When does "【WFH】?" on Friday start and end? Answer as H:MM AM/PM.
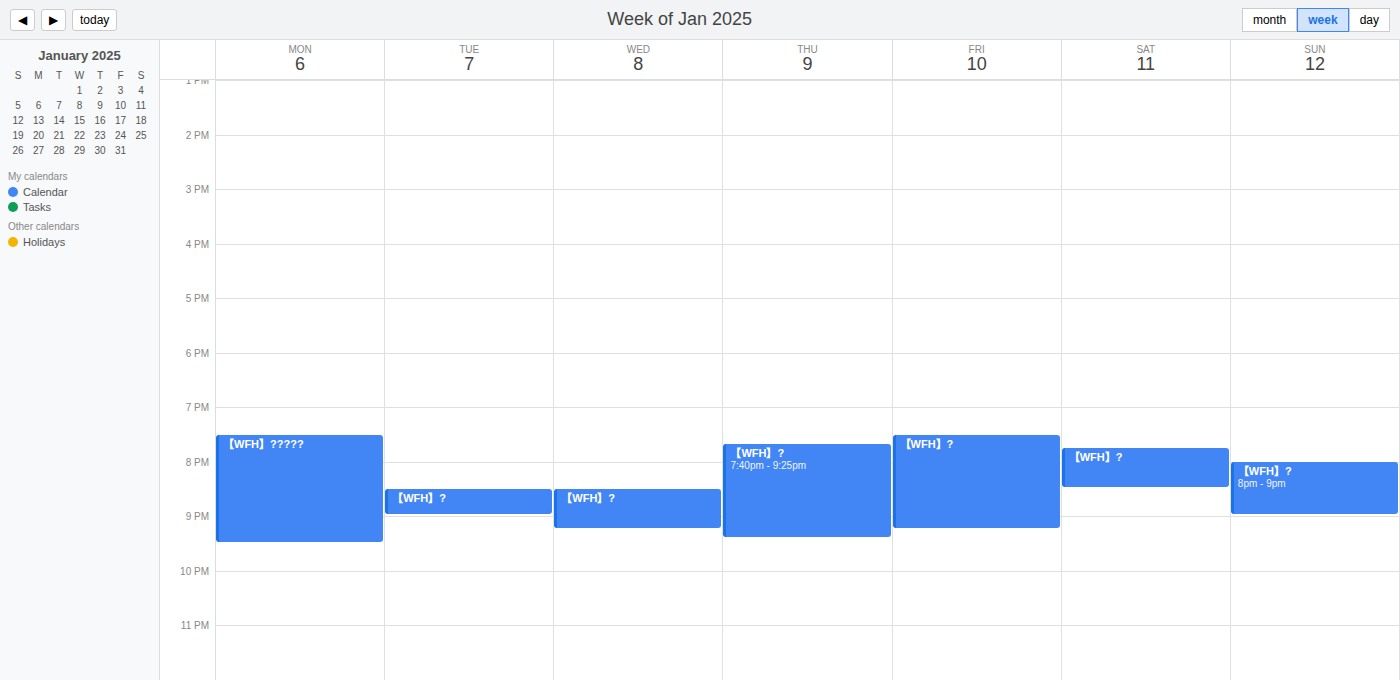
7:30 PM to 9:15 PM